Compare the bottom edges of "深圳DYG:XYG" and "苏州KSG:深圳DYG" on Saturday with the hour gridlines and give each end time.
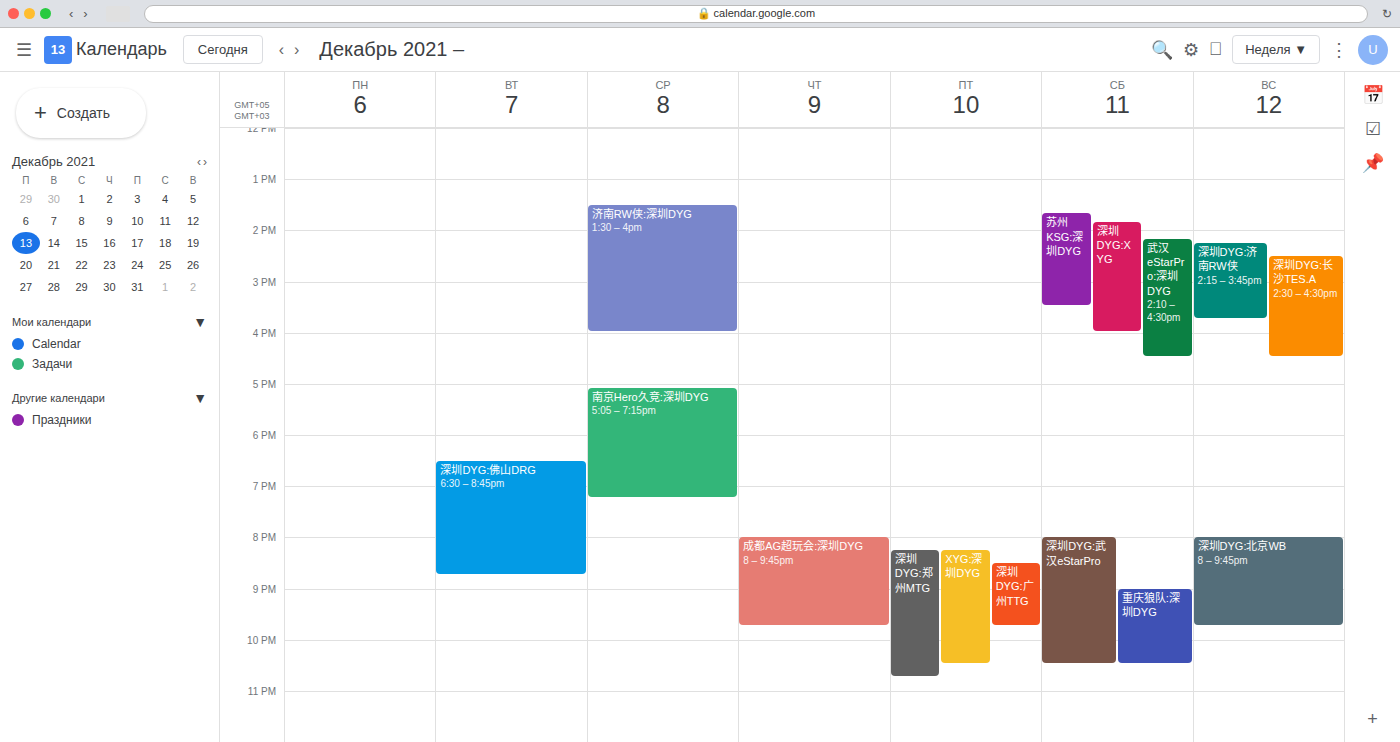
"深圳DYG:XYG": 4:00 PM, exactly on the 4 PM line. "苏州KSG:深圳DYG": 3:30 PM, halfway between the 3 PM and 4 PM lines.